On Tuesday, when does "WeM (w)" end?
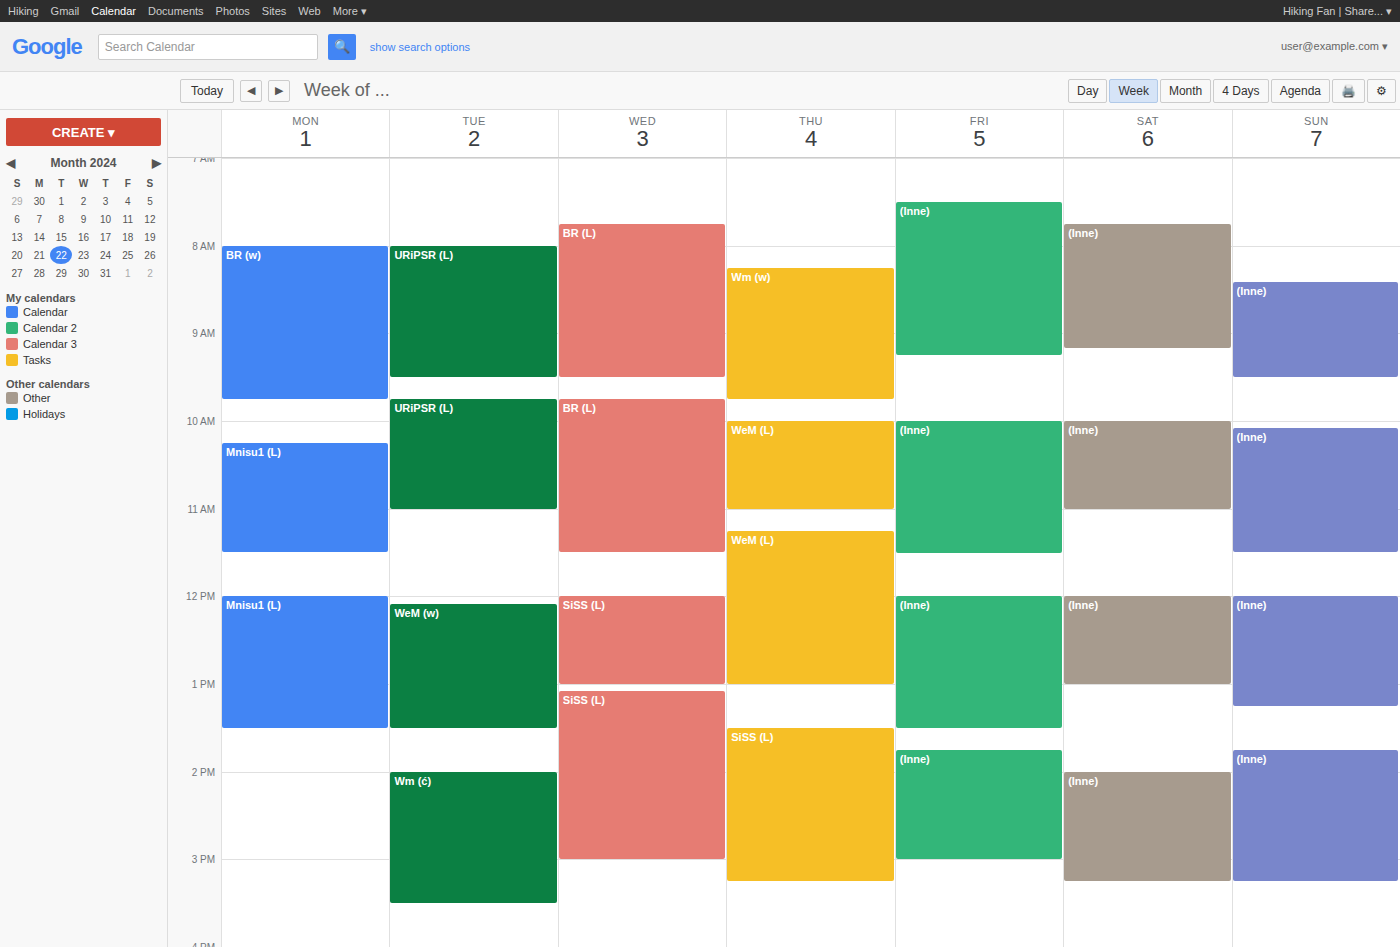
1:30 PM